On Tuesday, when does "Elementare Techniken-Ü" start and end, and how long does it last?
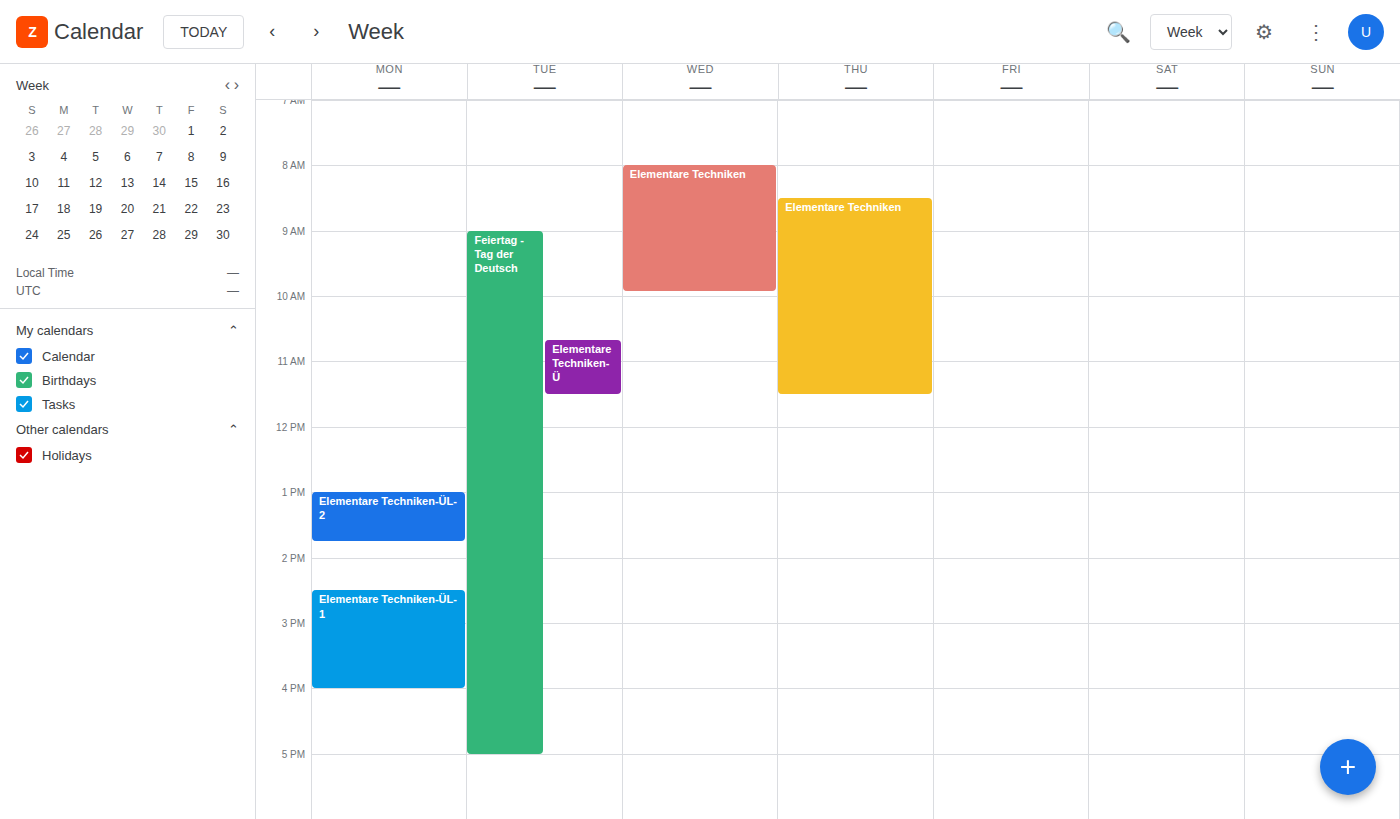
10:40 AM to 11:30 AM, 50 minutes